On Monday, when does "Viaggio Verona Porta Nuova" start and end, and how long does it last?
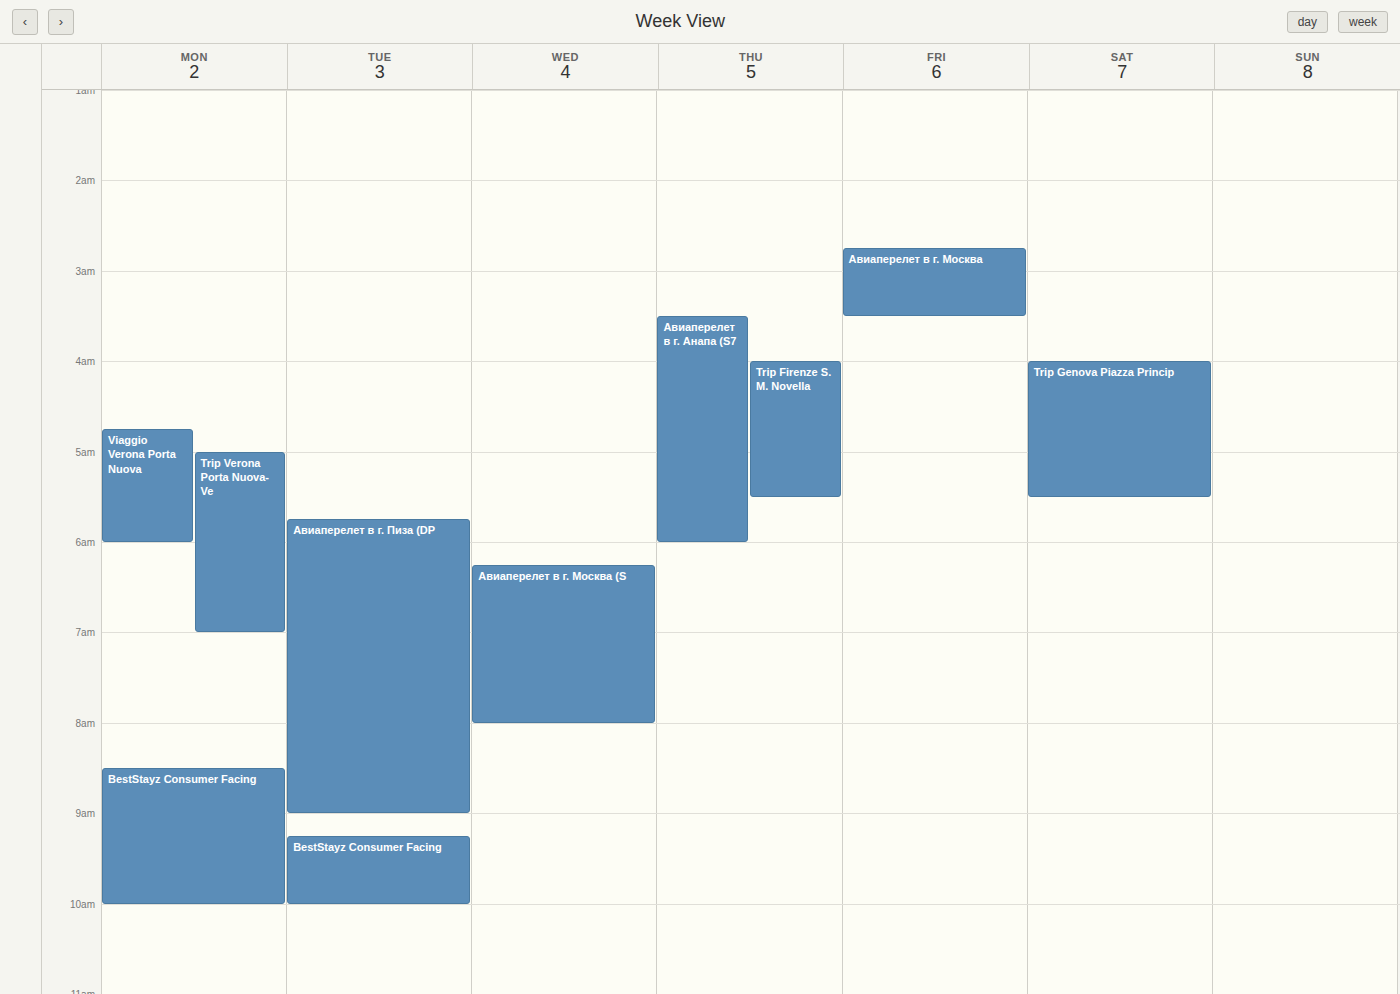
04:45 to 06:00, 1 hour 15 minutes